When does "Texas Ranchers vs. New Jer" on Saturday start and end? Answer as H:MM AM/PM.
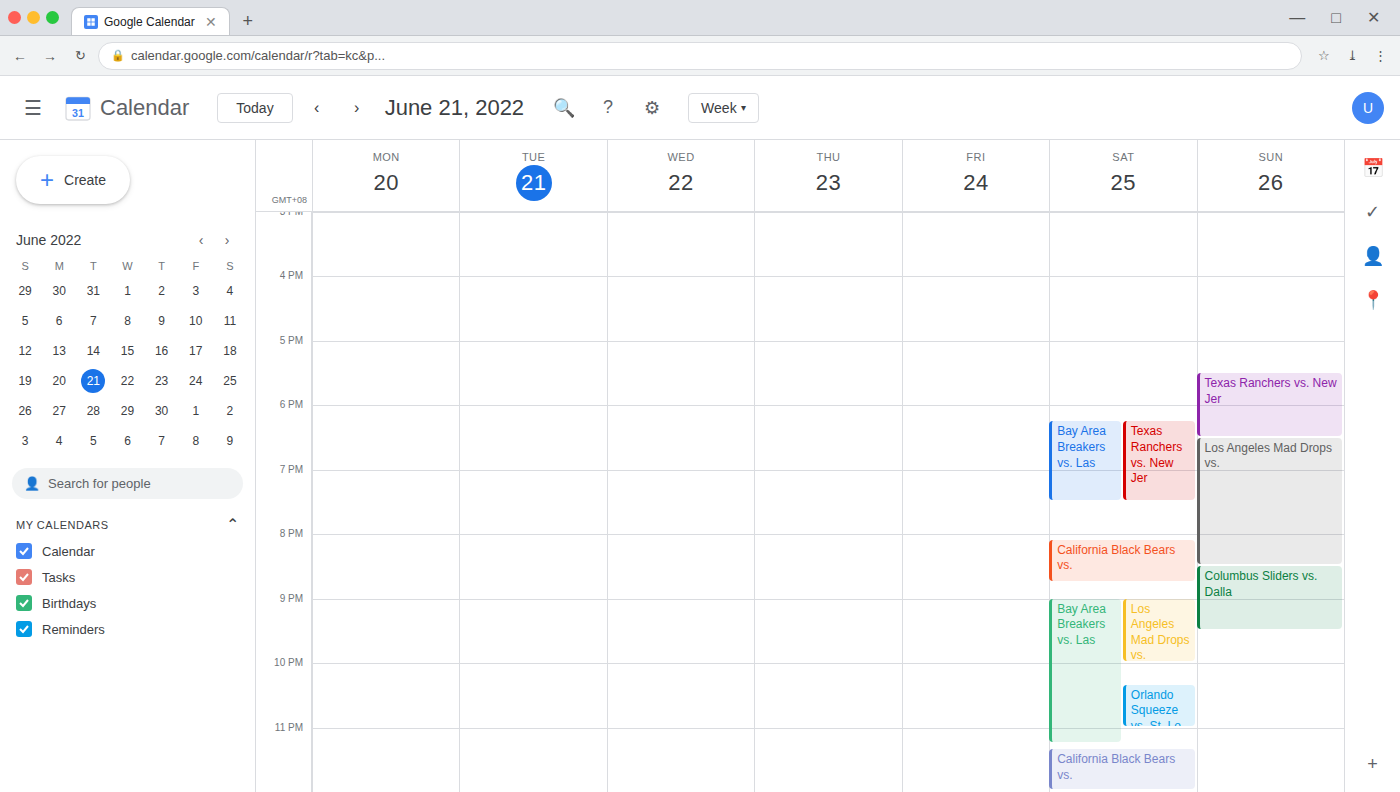
6:15 PM to 7:30 PM